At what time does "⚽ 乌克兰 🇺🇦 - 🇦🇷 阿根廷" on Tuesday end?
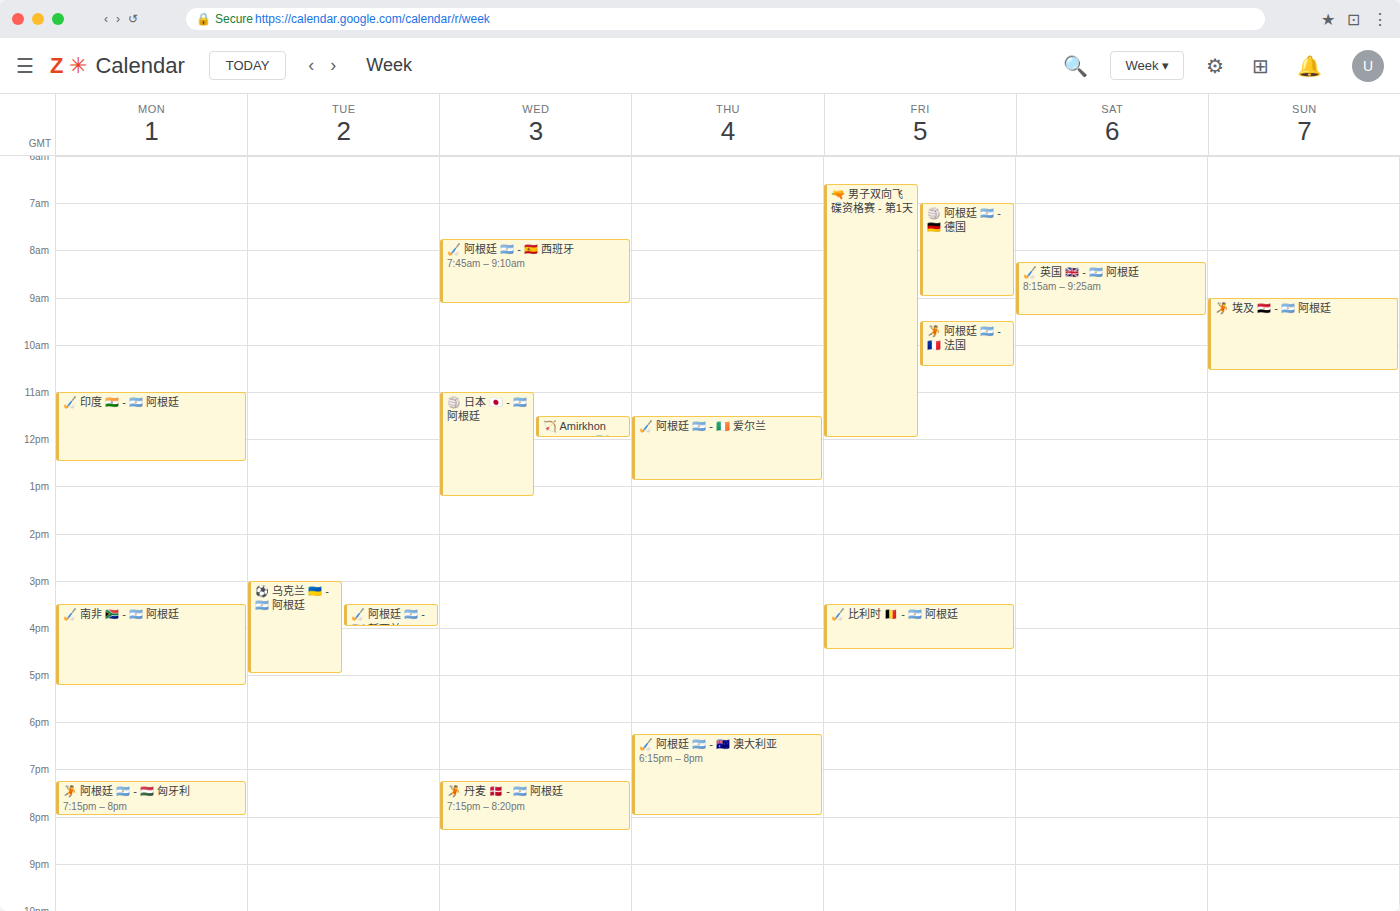
5:00 PM